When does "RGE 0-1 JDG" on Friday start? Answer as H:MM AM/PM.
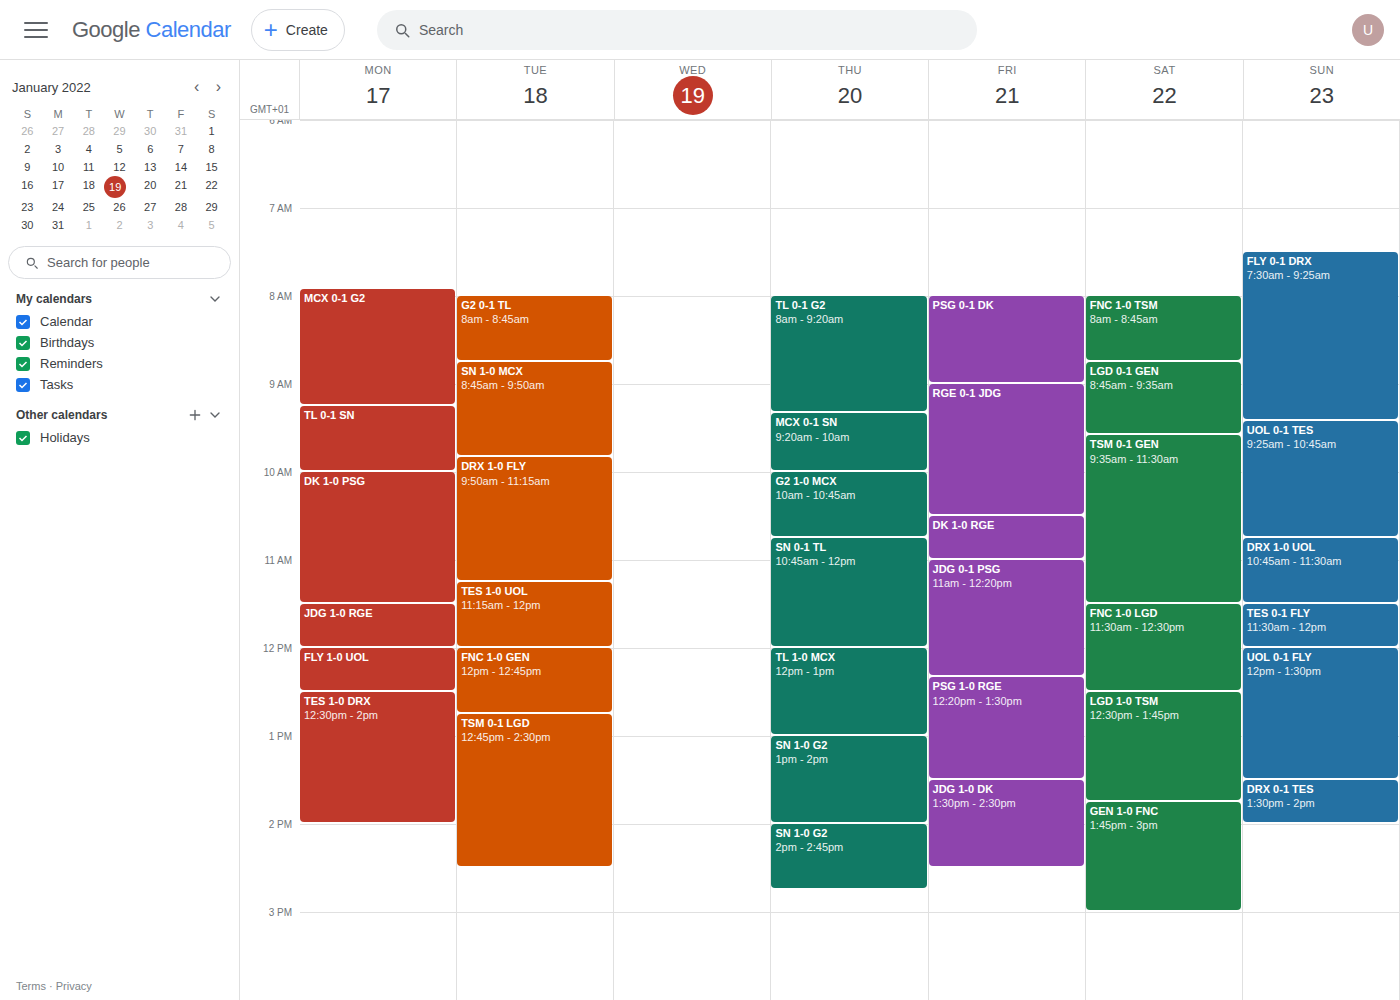
9:00 AM